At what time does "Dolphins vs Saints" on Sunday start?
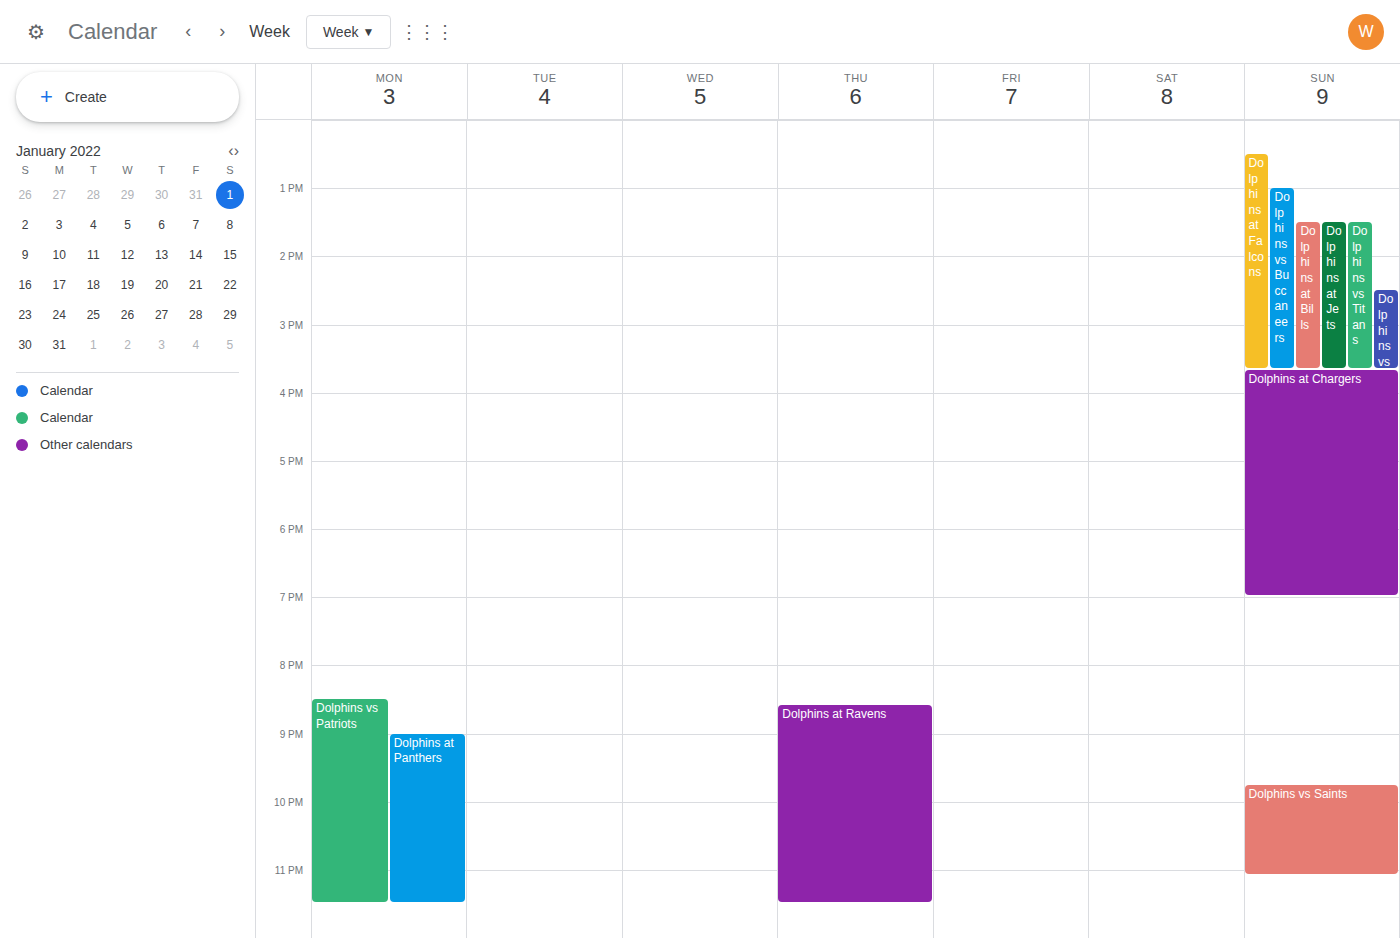
9:45 PM